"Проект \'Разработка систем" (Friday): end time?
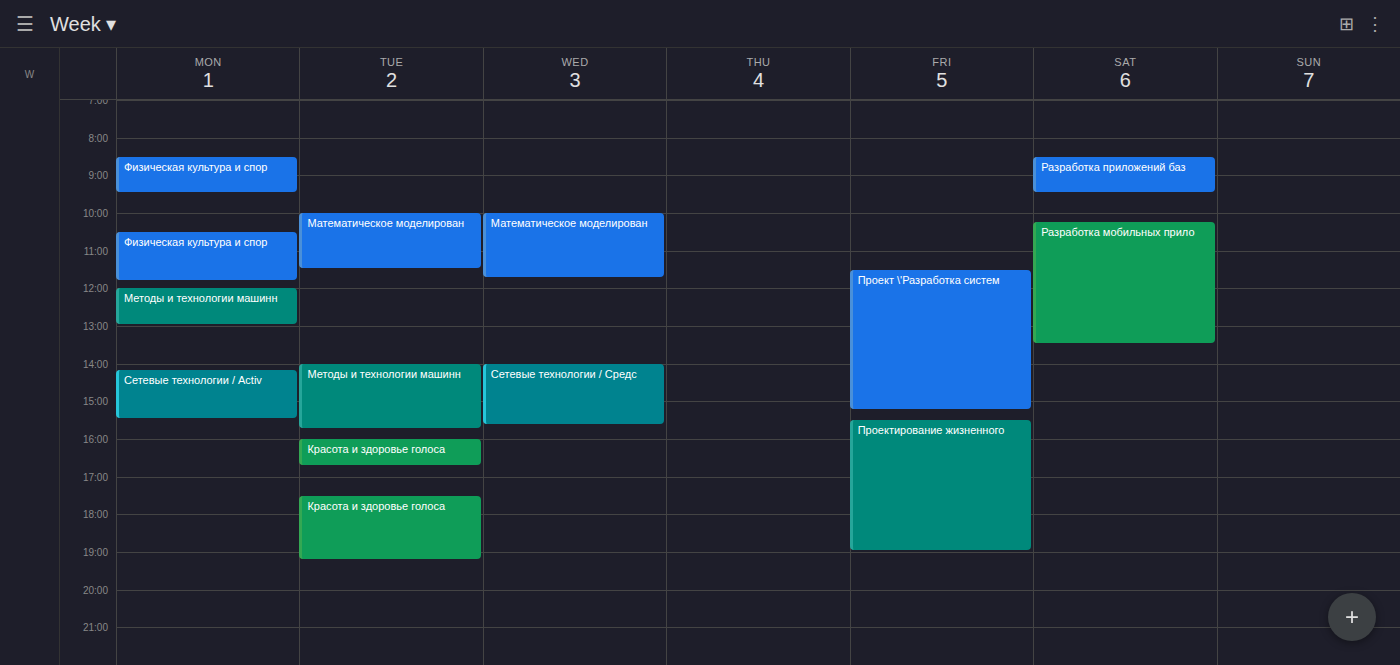
3:15 PM